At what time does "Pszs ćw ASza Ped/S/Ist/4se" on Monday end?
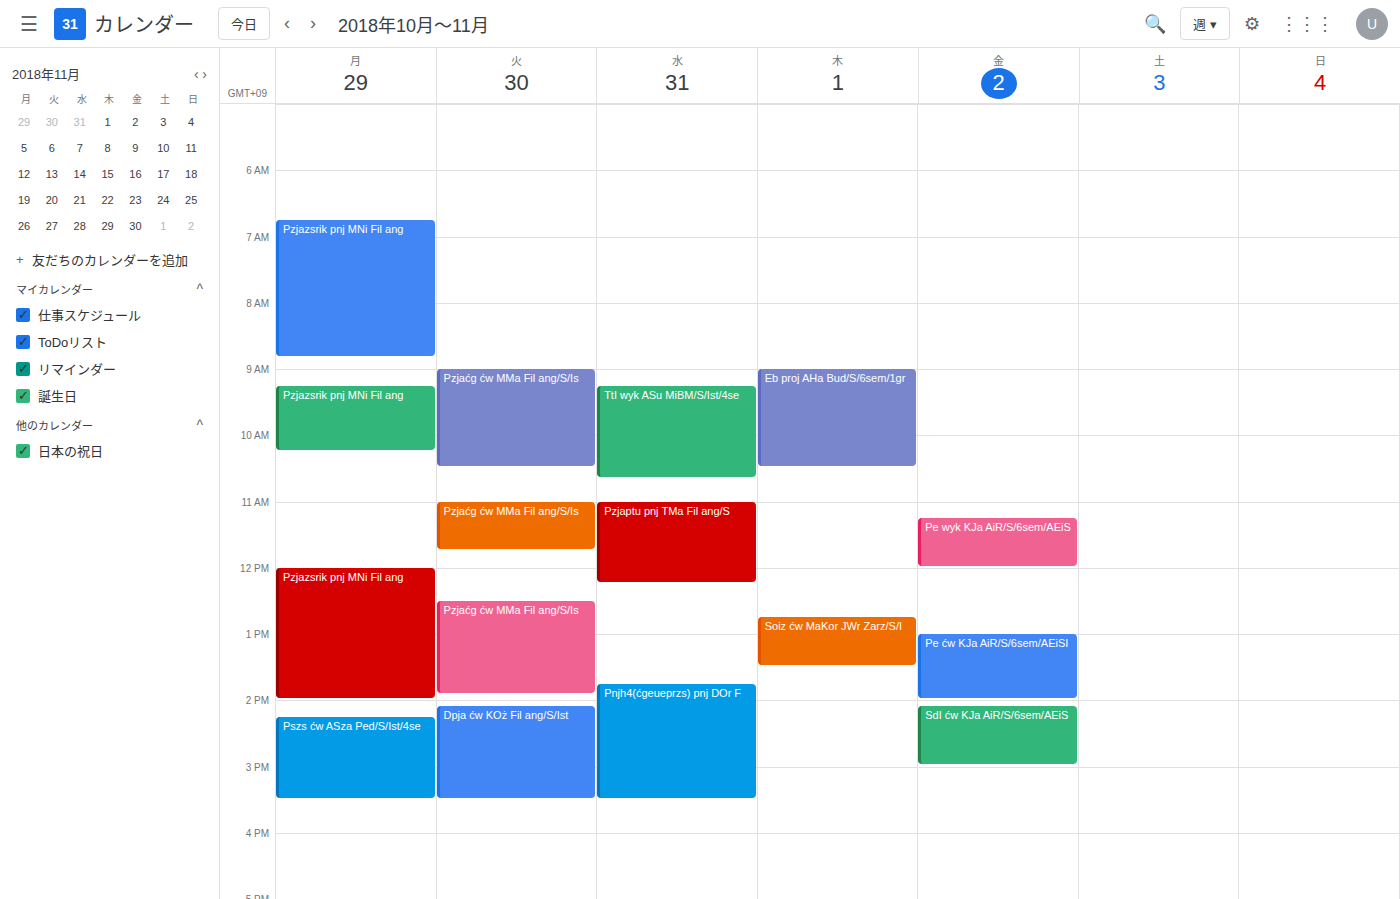
3:30 PM